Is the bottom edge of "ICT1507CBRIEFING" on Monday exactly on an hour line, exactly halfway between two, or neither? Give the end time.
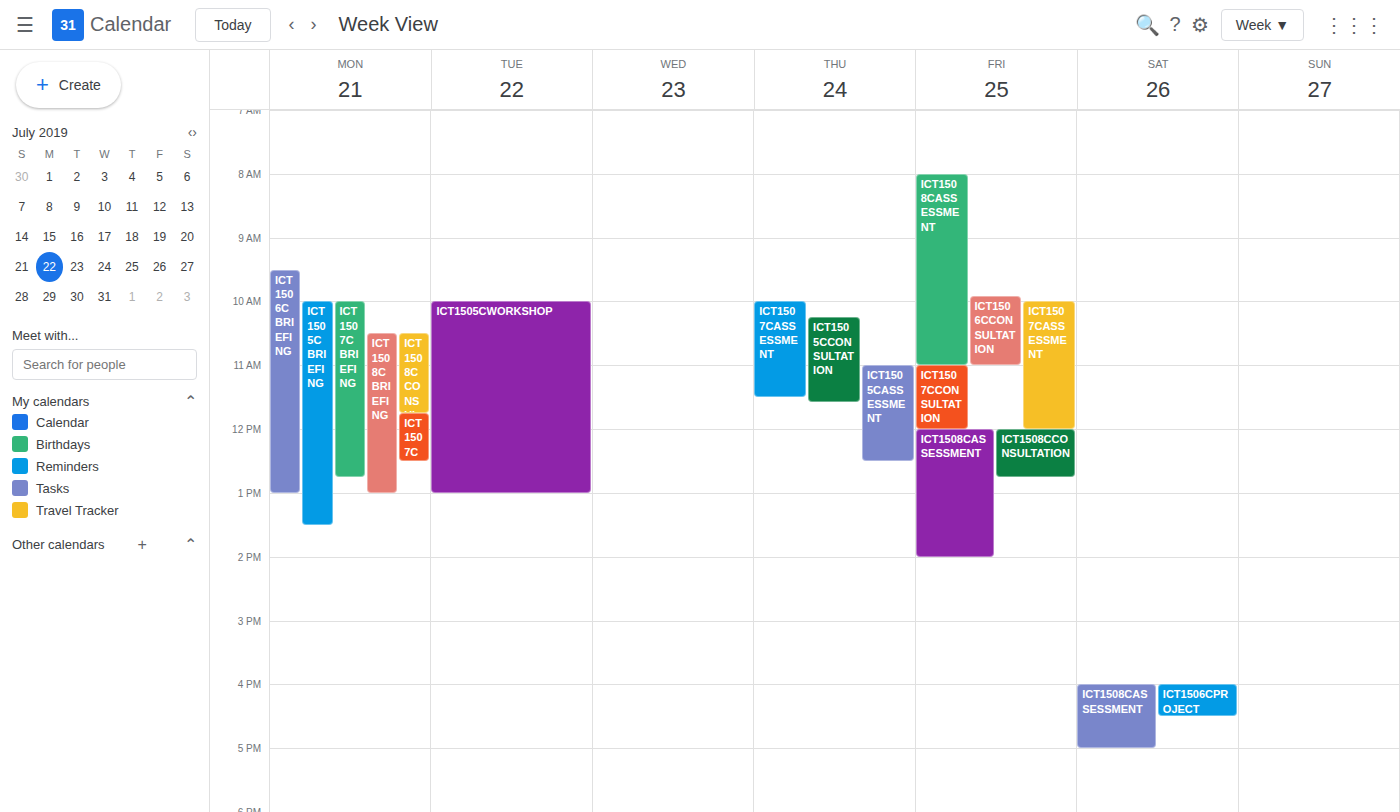
12:45 PM -- neither: three quarters of the way from the 12 PM line to the 1 PM line.